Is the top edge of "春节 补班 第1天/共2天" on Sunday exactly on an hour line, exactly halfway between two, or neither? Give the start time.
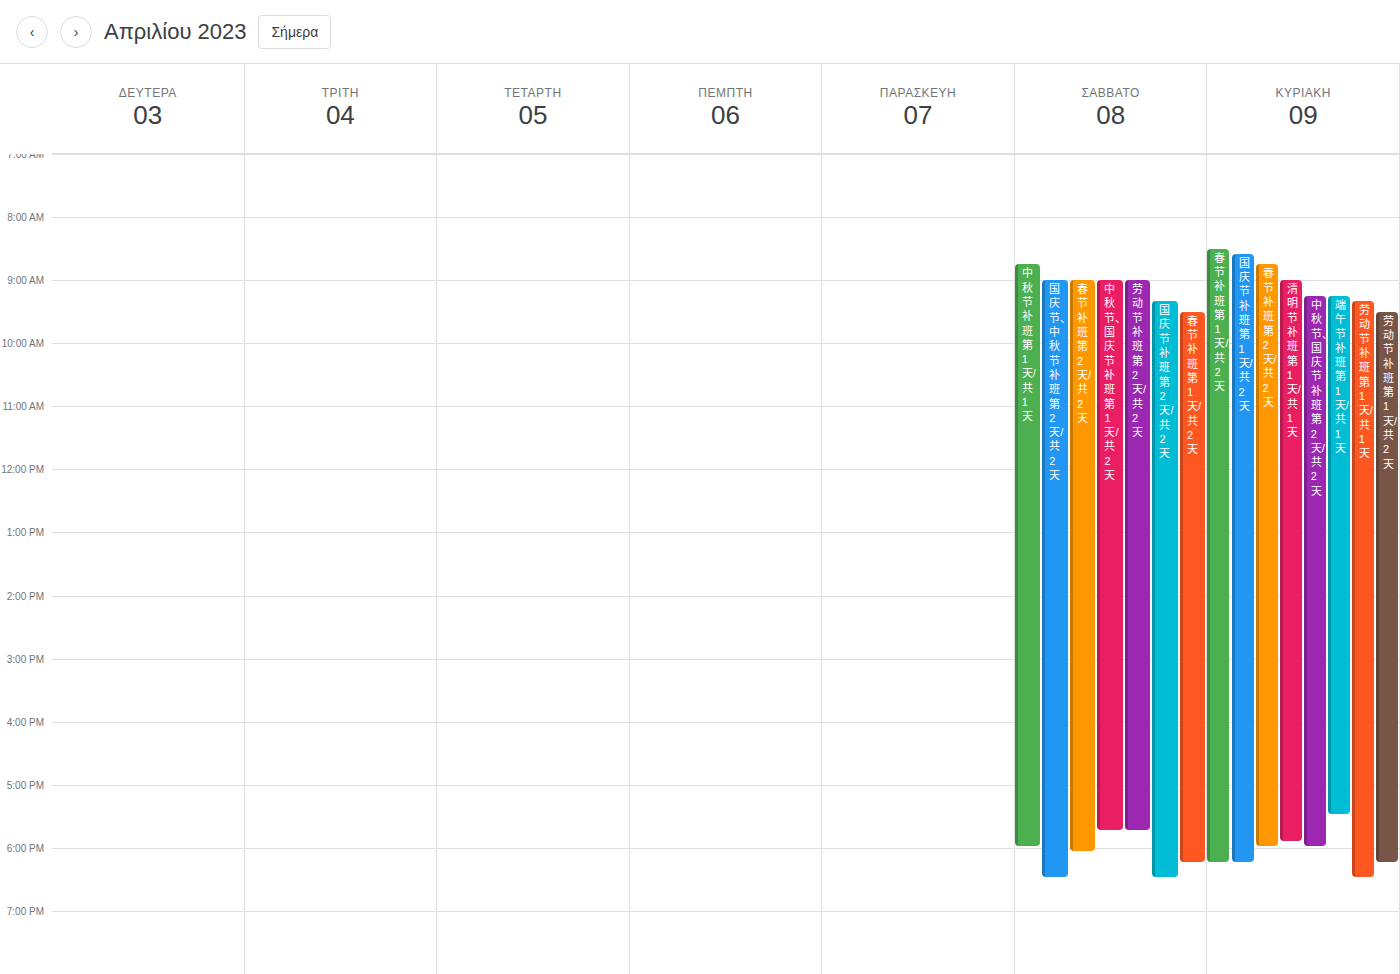
8:30 AM -- halfway between the 8 AM and 9 AM lines.